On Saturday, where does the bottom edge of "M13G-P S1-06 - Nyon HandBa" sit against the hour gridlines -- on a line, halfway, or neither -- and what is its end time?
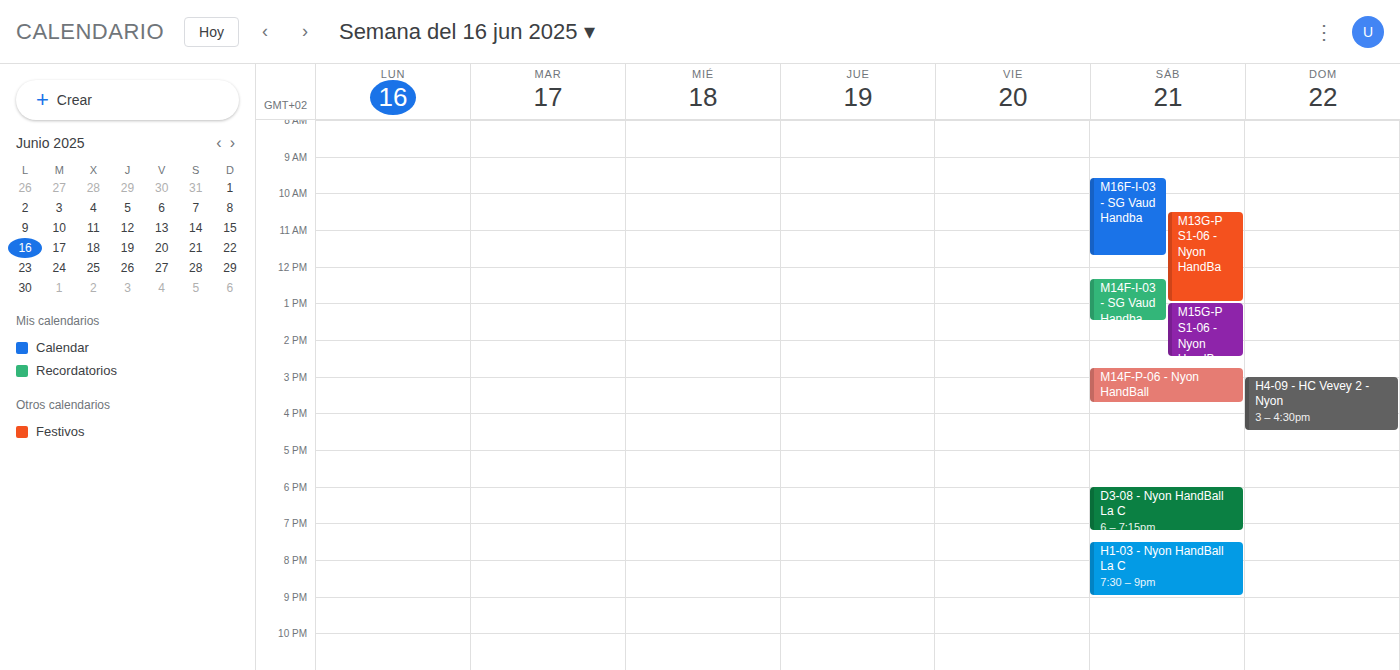
13:00 -- exactly on the 13:00 line.